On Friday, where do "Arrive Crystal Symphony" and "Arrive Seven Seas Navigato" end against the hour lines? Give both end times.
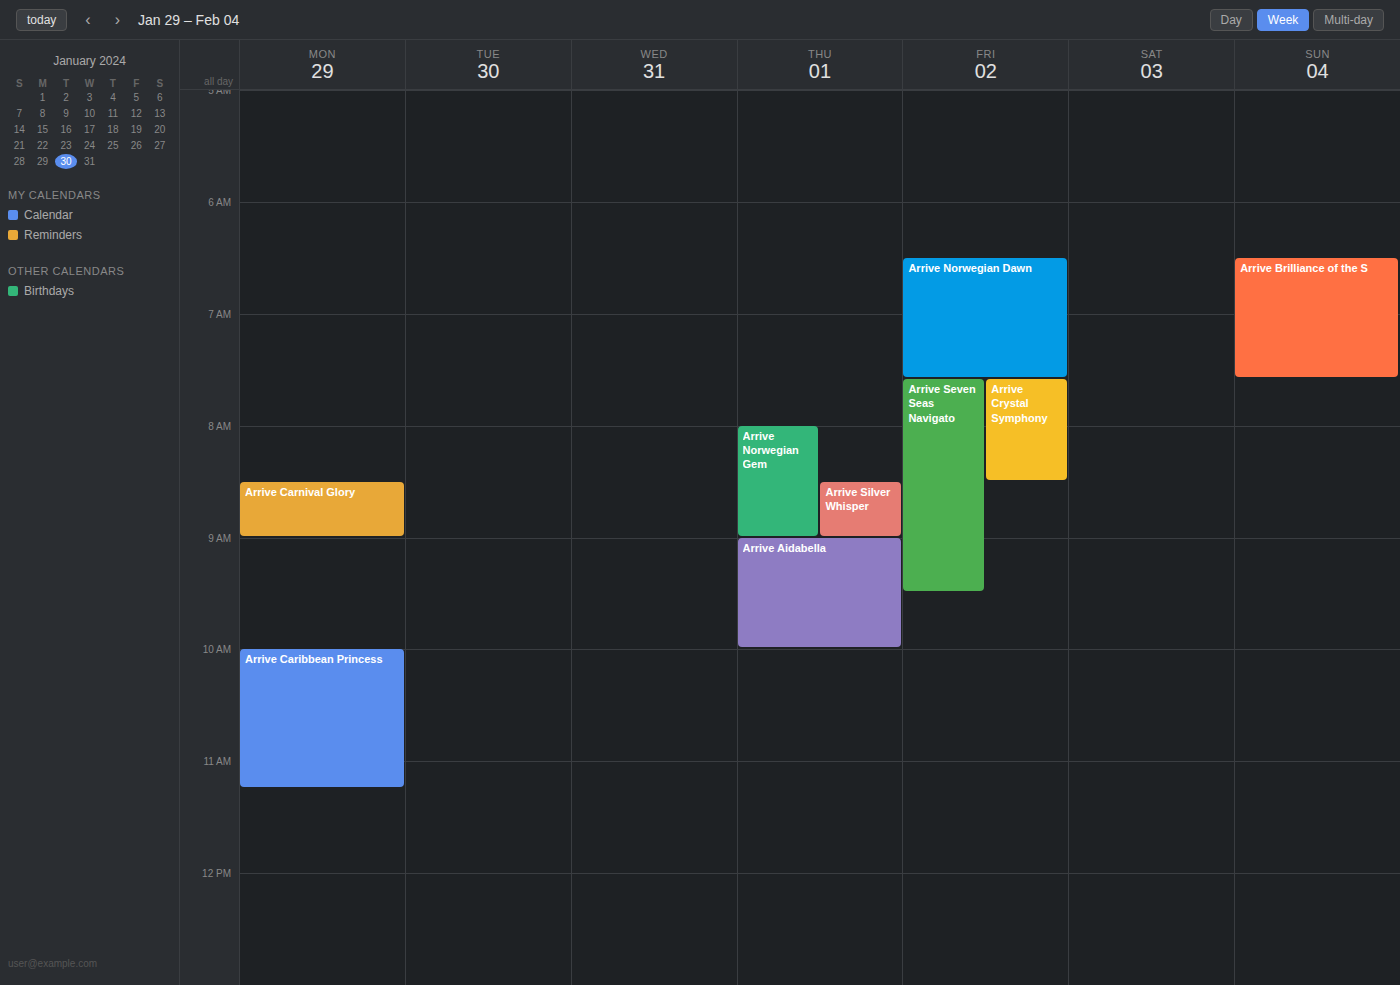
"Arrive Crystal Symphony": 8:30 AM, halfway between the 8 AM and 9 AM lines. "Arrive Seven Seas Navigato": 9:30 AM, halfway between the 9 AM and 10 AM lines.